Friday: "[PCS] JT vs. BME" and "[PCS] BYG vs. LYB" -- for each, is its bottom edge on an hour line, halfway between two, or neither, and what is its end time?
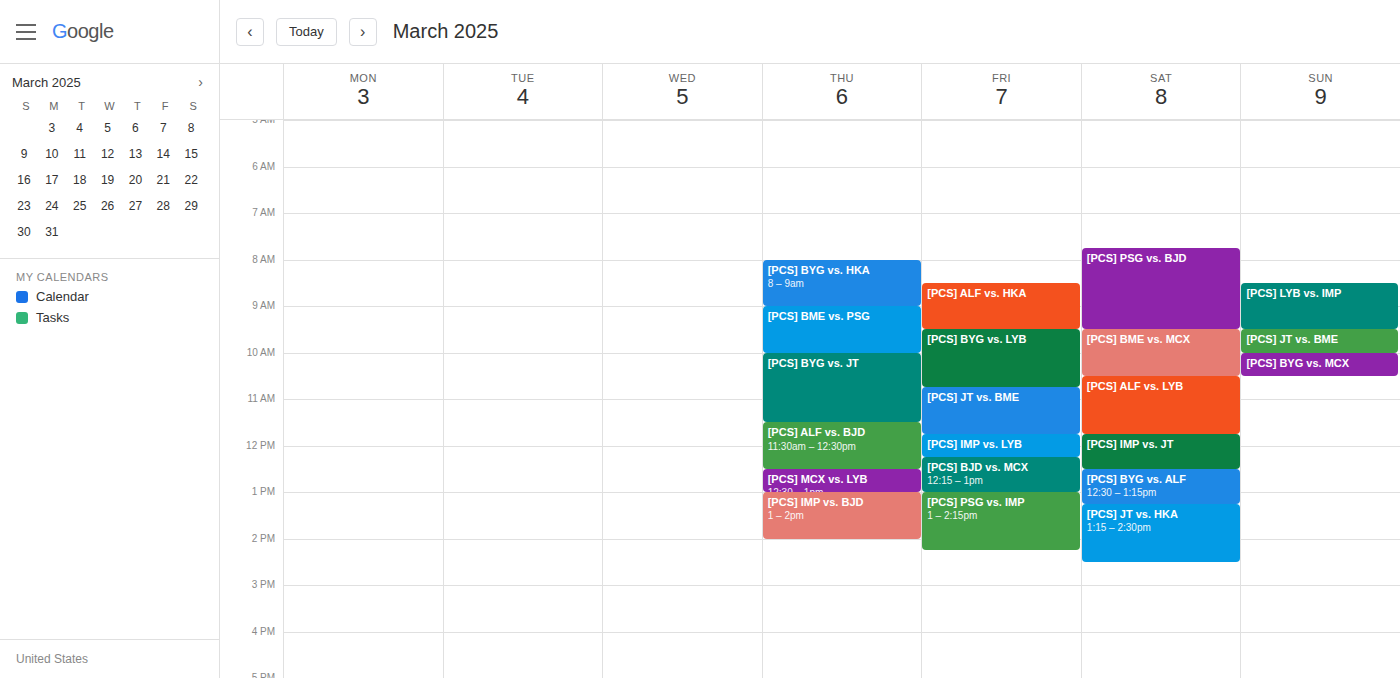
"[PCS] JT vs. BME": 11:45 AM, neither: three quarters of the way from the 11 AM line to the 12 PM line. "[PCS] BYG vs. LYB": 10:45 AM, neither: three quarters of the way from the 10 AM line to the 11 AM line.